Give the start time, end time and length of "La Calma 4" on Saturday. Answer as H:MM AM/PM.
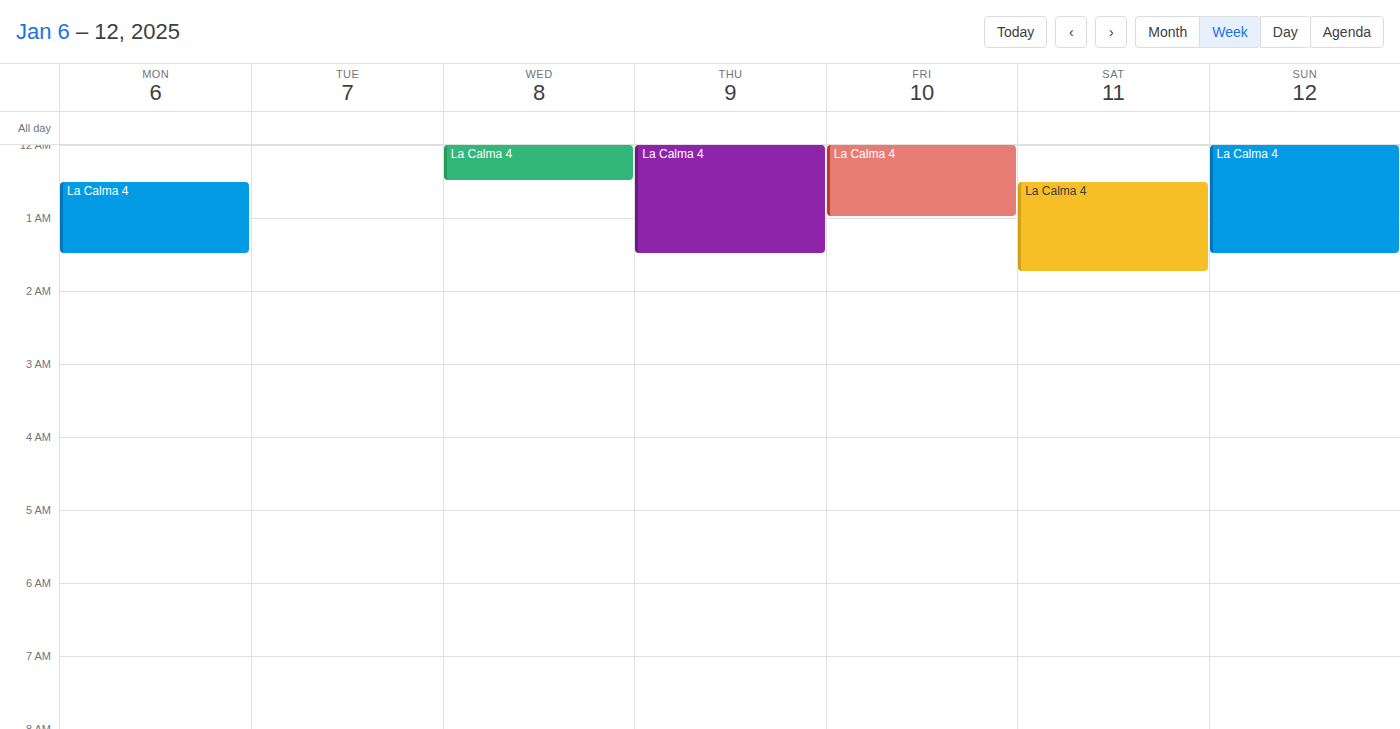
12:30 AM to 1:45 AM, 1 hour 15 minutes